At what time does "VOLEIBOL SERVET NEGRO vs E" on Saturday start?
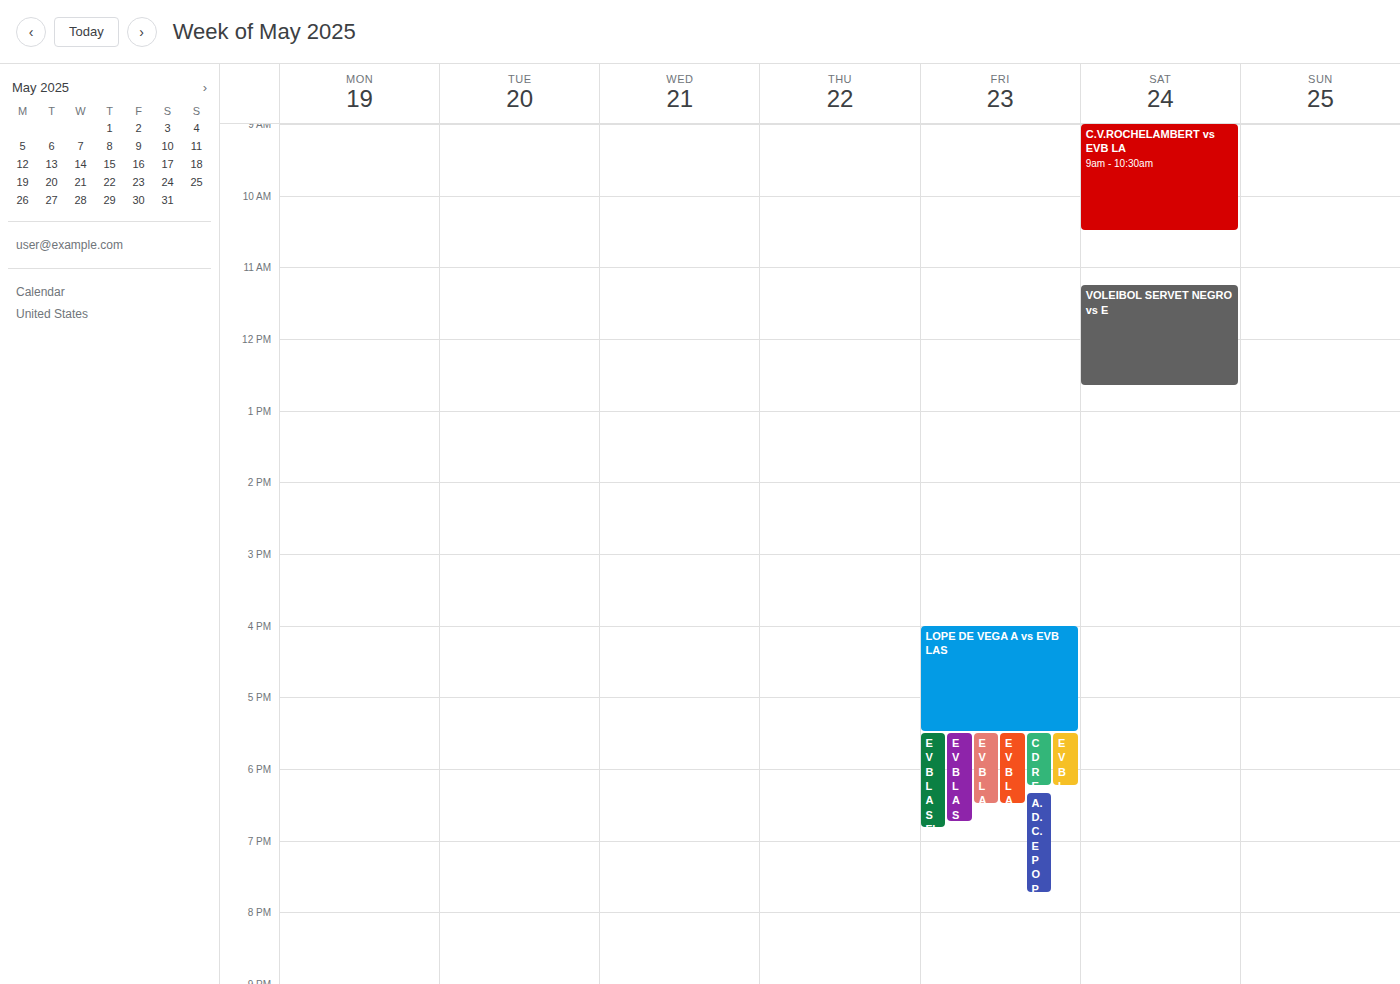
11:15